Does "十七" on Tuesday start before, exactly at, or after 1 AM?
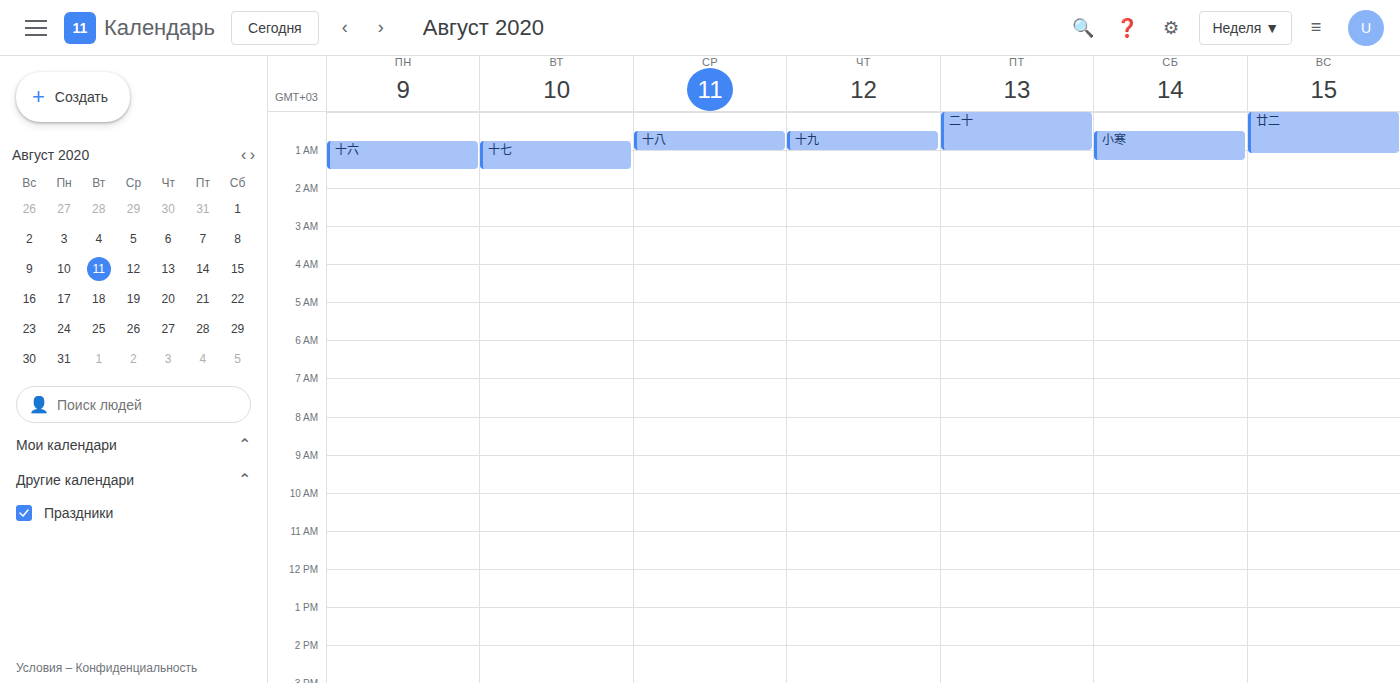
12:45 AM -- before 1 AM, 15 minutes above the 1 AM line.